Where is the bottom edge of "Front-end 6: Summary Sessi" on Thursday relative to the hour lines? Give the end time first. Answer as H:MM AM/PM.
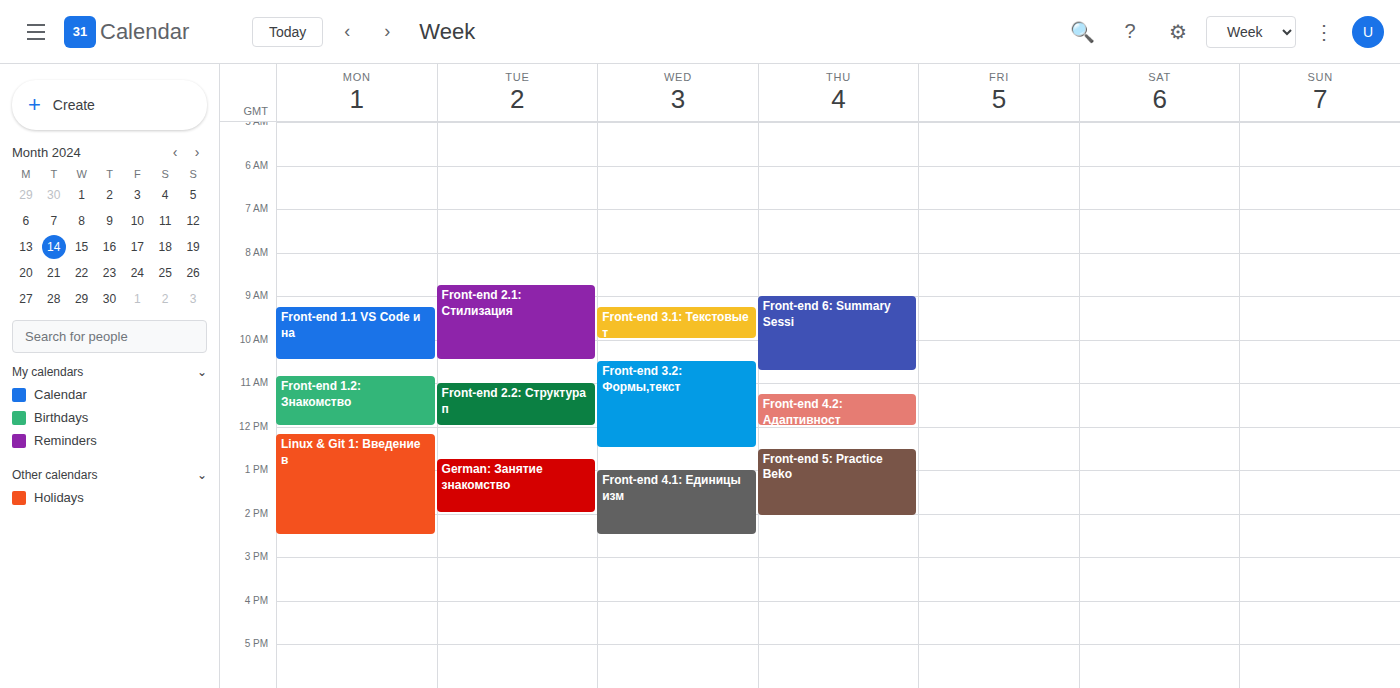
10:45 AM -- neither: three quarters of the way from the 10 AM line to the 11 AM line.